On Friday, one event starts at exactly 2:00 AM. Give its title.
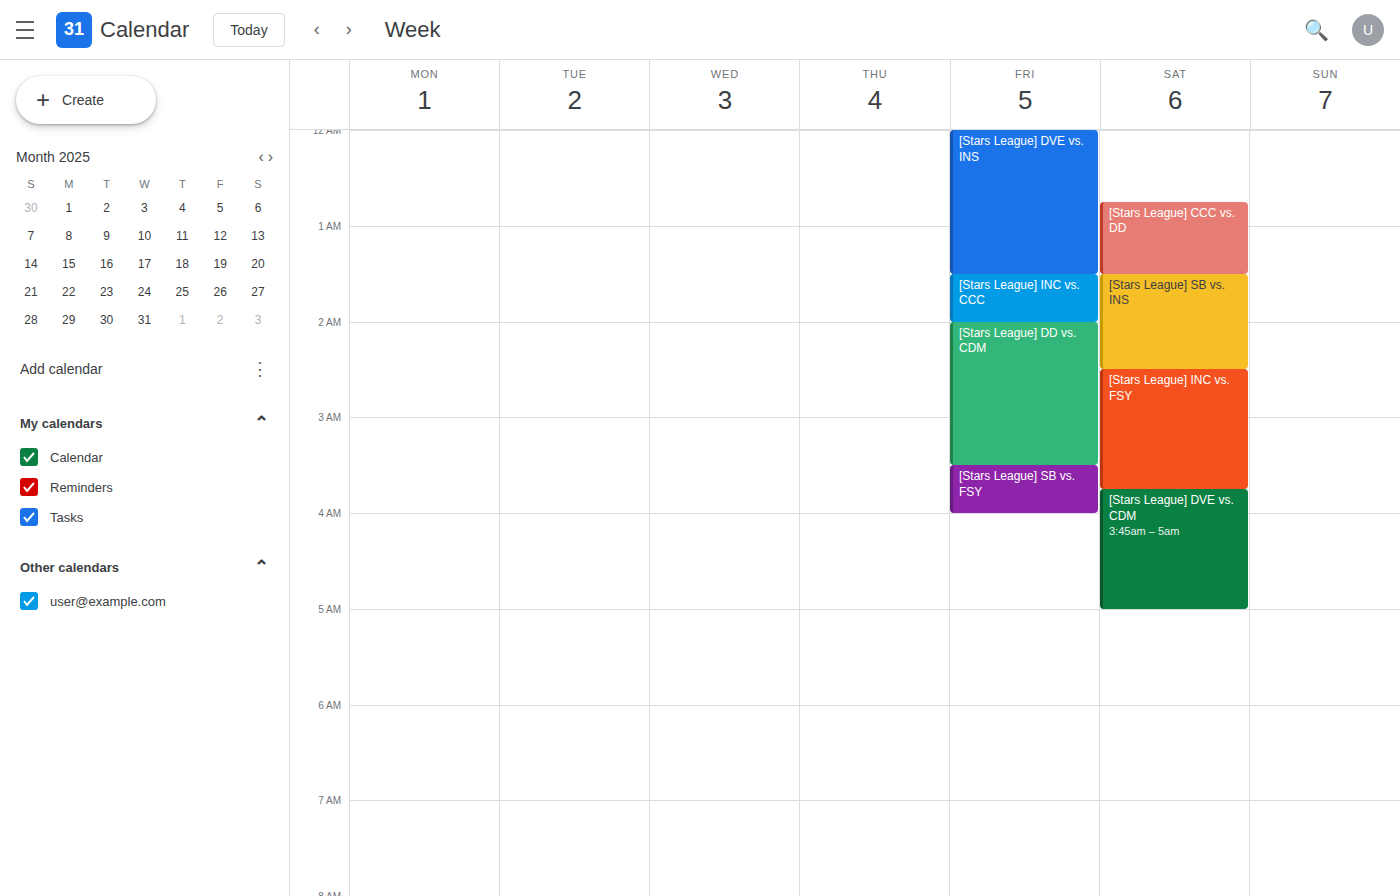
"[Stars League] DD vs. CDM"